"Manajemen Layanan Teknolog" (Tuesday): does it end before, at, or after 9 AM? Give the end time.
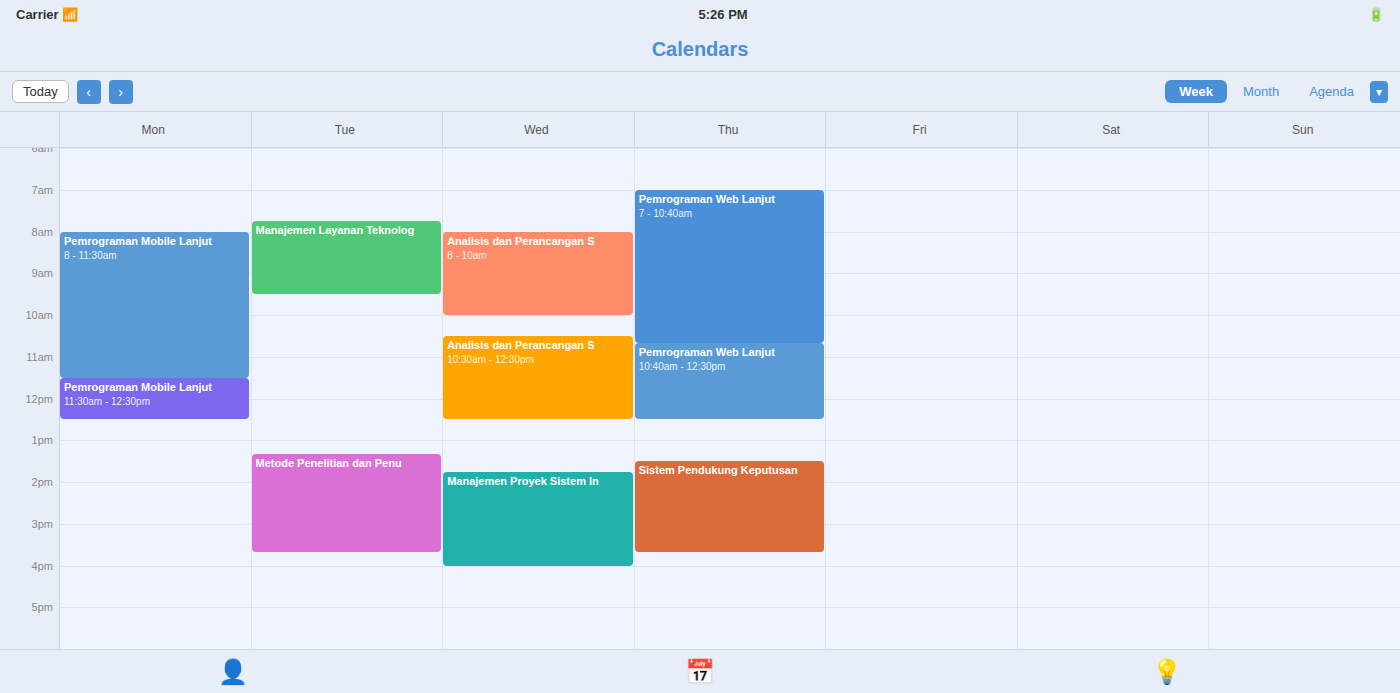
9:30 AM -- after 9 AM, 30 minutes below the 9 AM line.